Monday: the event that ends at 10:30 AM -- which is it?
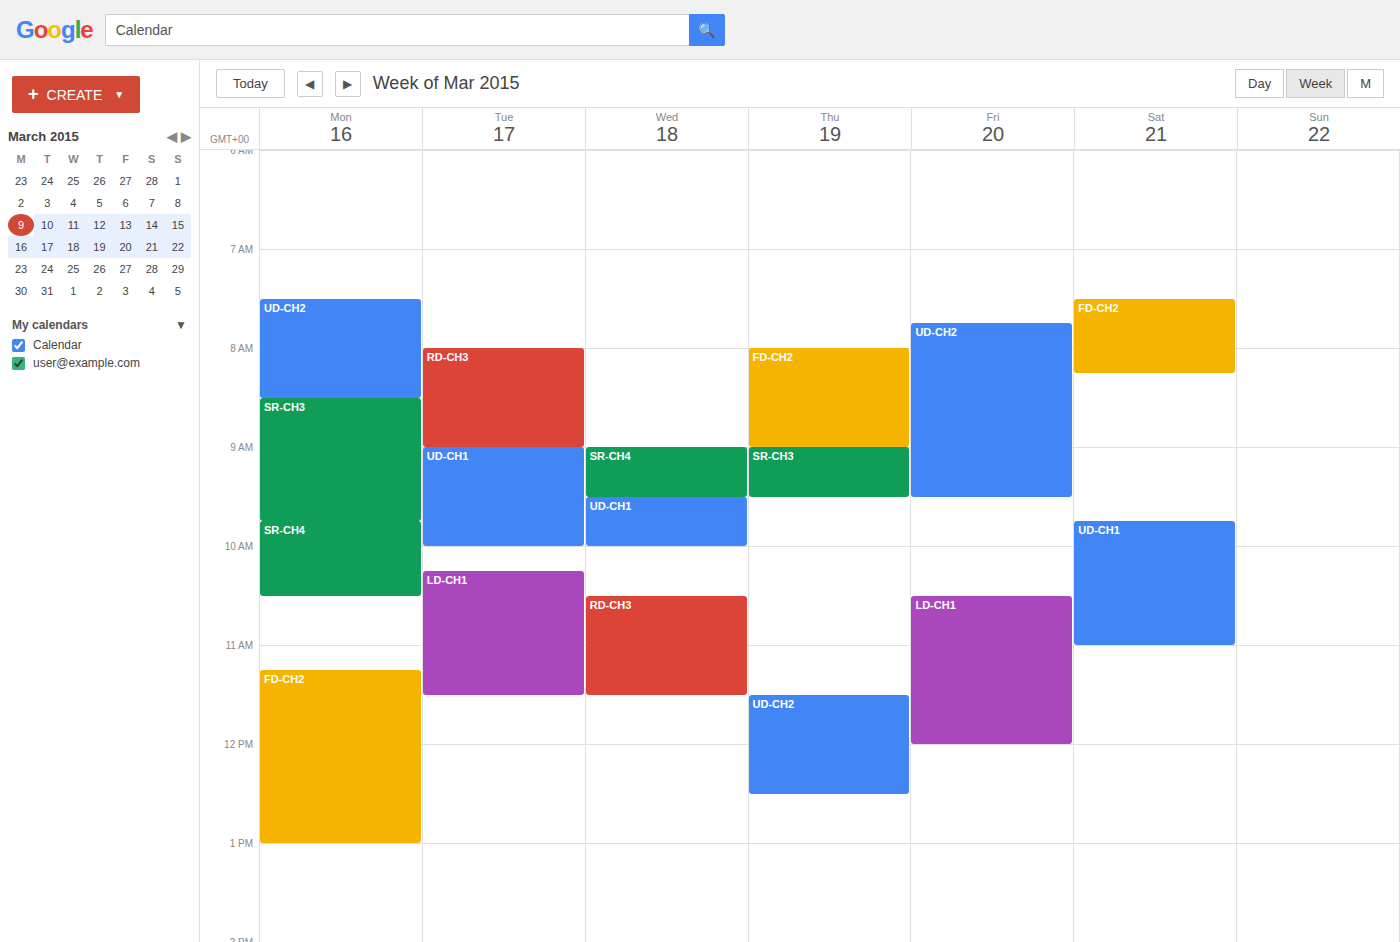
"SR-CH4"